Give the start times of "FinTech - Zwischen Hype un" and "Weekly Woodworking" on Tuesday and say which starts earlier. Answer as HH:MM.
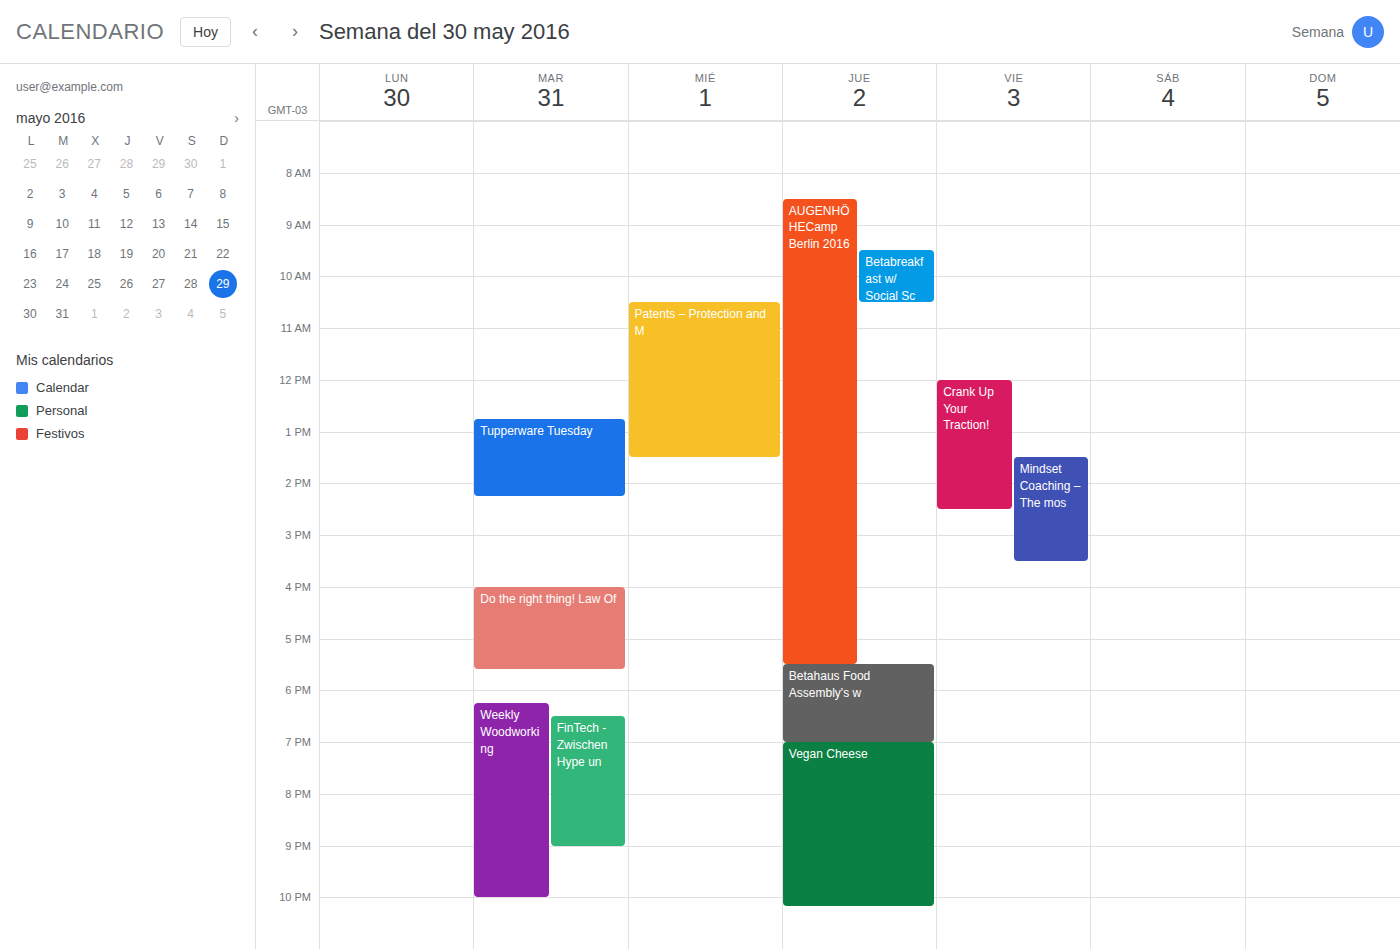
"Weekly Woodworking" 18:15; "FinTech - Zwischen Hype un" 18:30.